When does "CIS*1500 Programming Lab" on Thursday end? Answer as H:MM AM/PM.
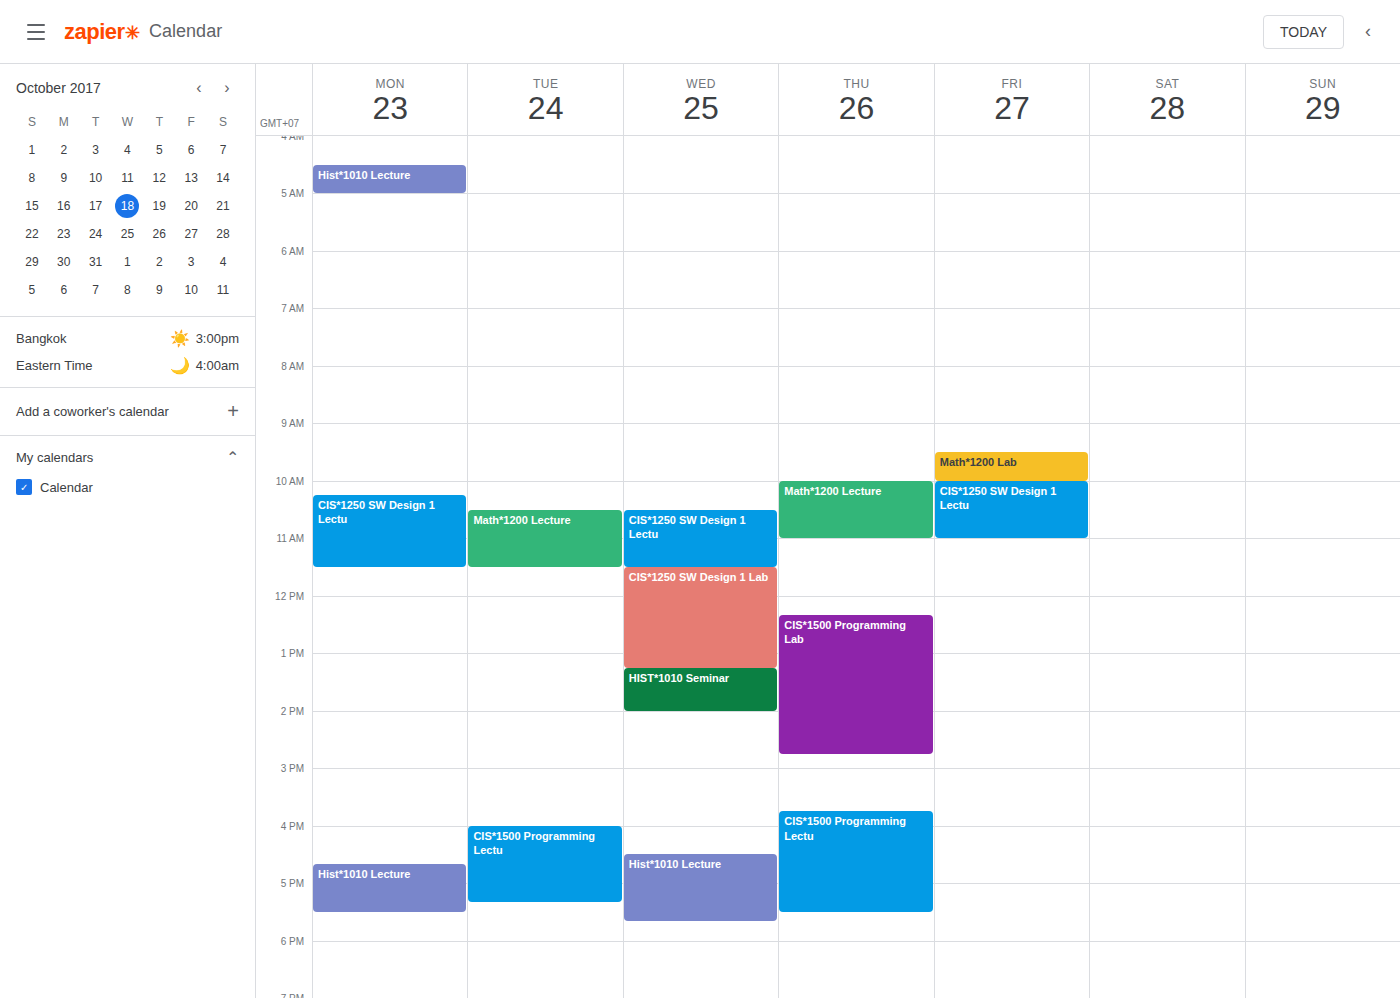
2:45 PM